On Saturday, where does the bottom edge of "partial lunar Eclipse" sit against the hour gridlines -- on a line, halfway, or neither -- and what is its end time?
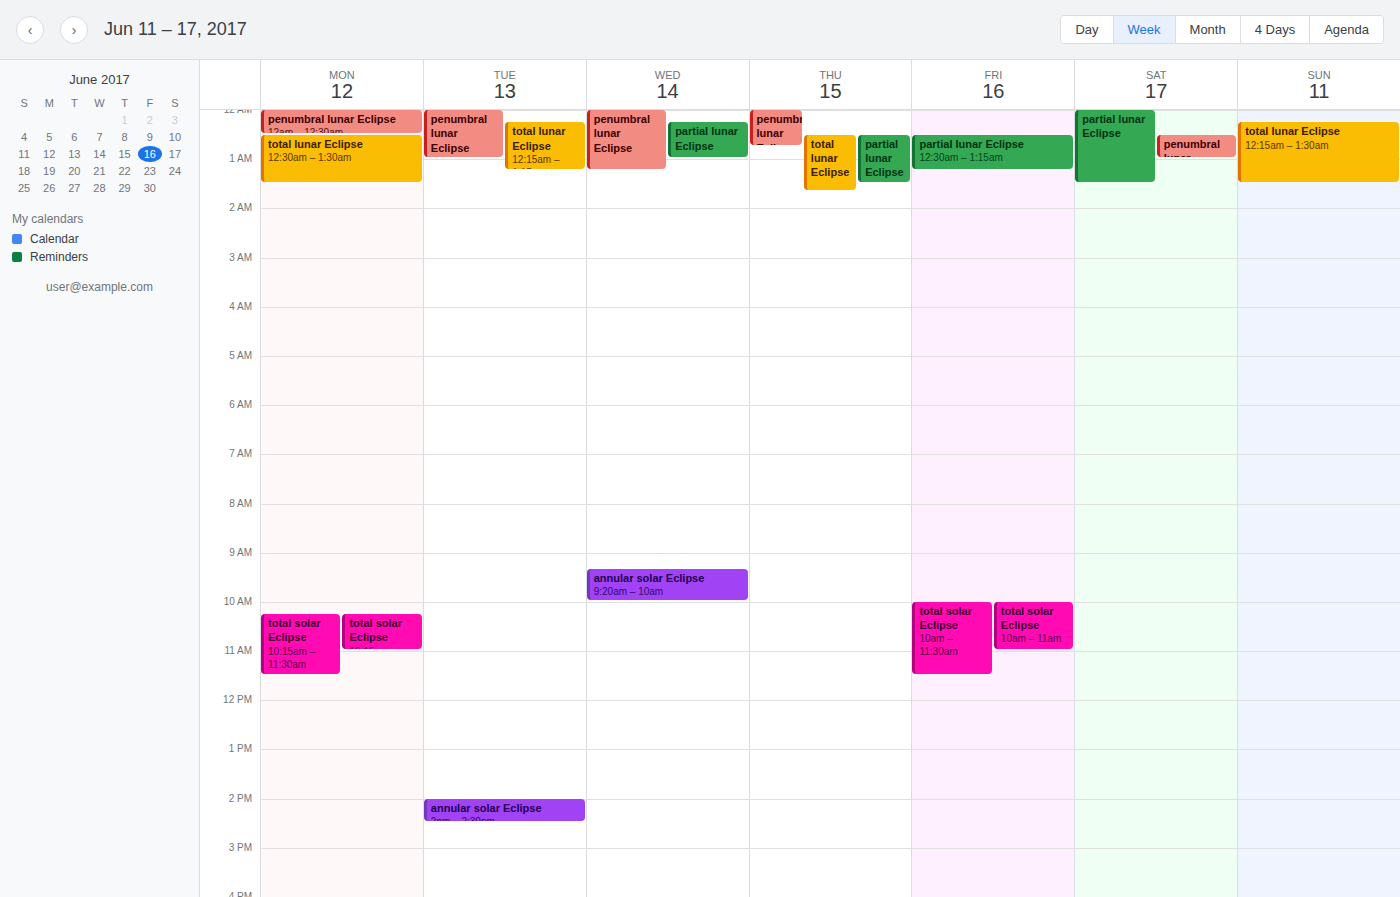
1:30 AM -- halfway between the 1 AM and 2 AM lines.